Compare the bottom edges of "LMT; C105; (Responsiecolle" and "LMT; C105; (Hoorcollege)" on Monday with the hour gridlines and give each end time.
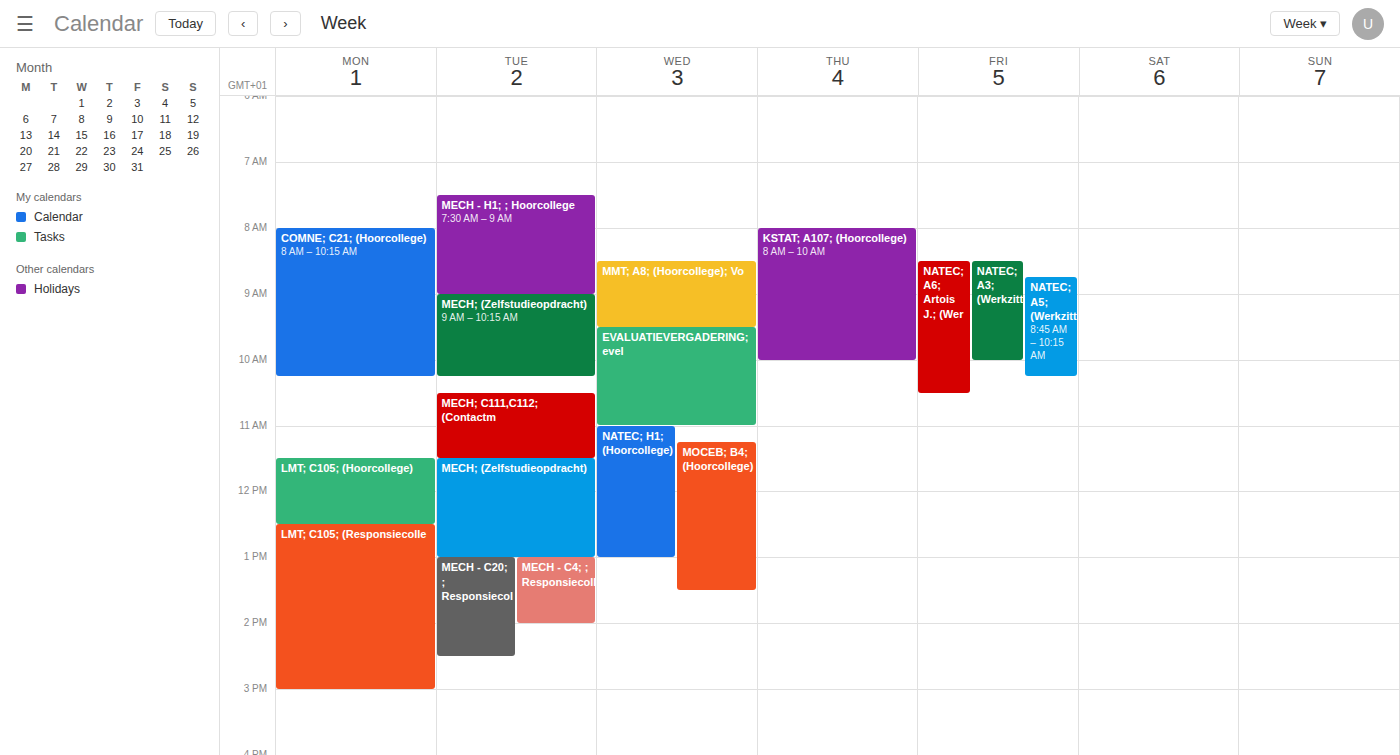
"LMT; C105; (Responsiecolle": 3:00 PM, exactly on the 3 PM line. "LMT; C105; (Hoorcollege)": 12:30 PM, halfway between the 12 PM and 1 PM lines.